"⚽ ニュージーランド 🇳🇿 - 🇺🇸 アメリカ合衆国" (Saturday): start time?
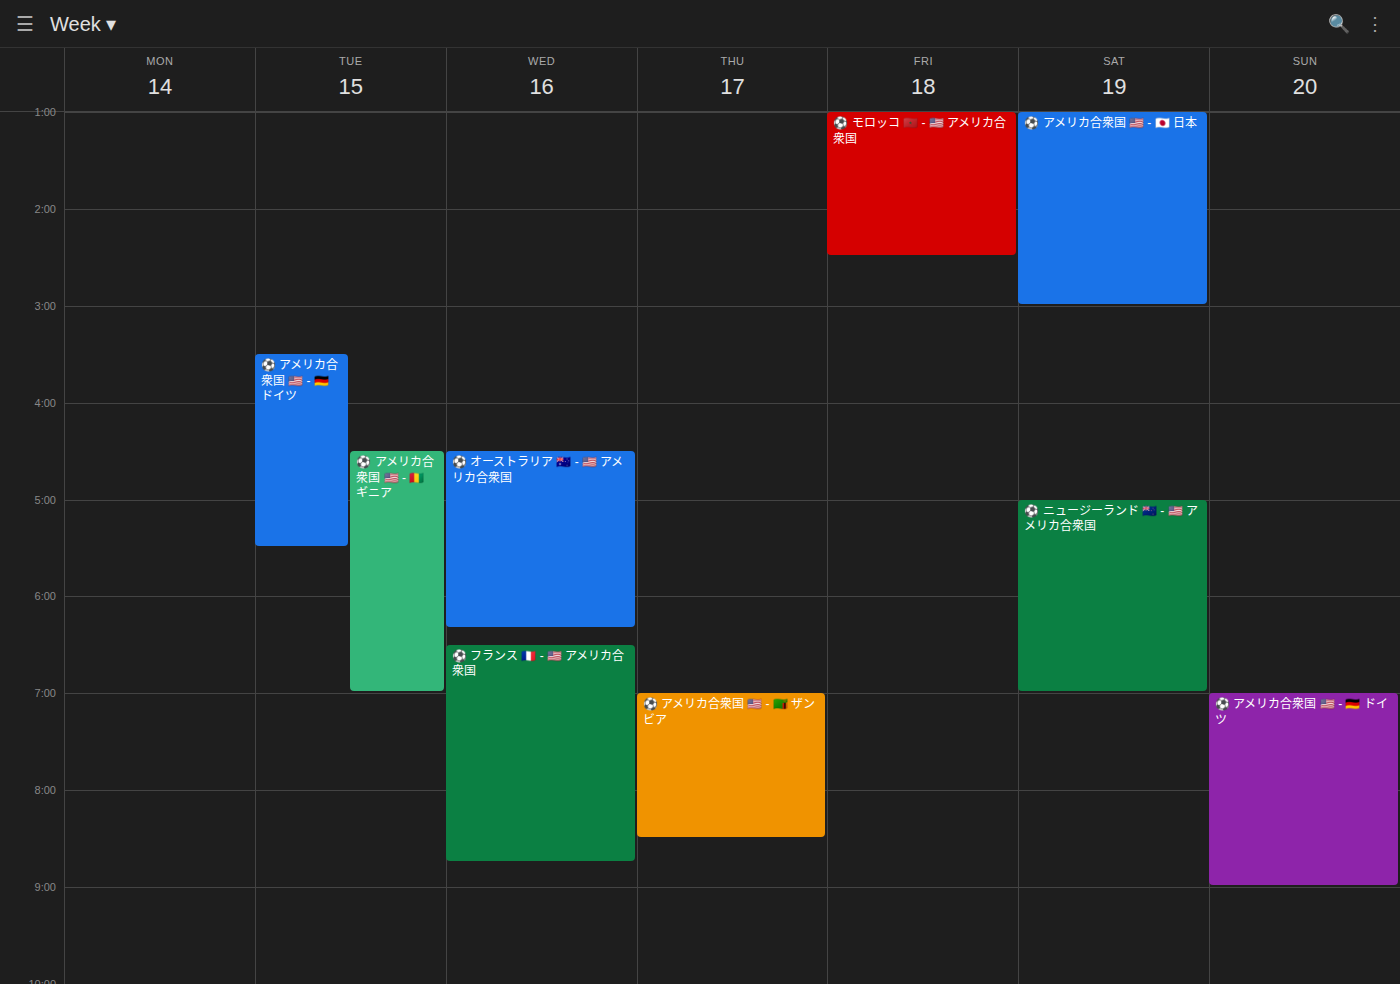
5:00 PM